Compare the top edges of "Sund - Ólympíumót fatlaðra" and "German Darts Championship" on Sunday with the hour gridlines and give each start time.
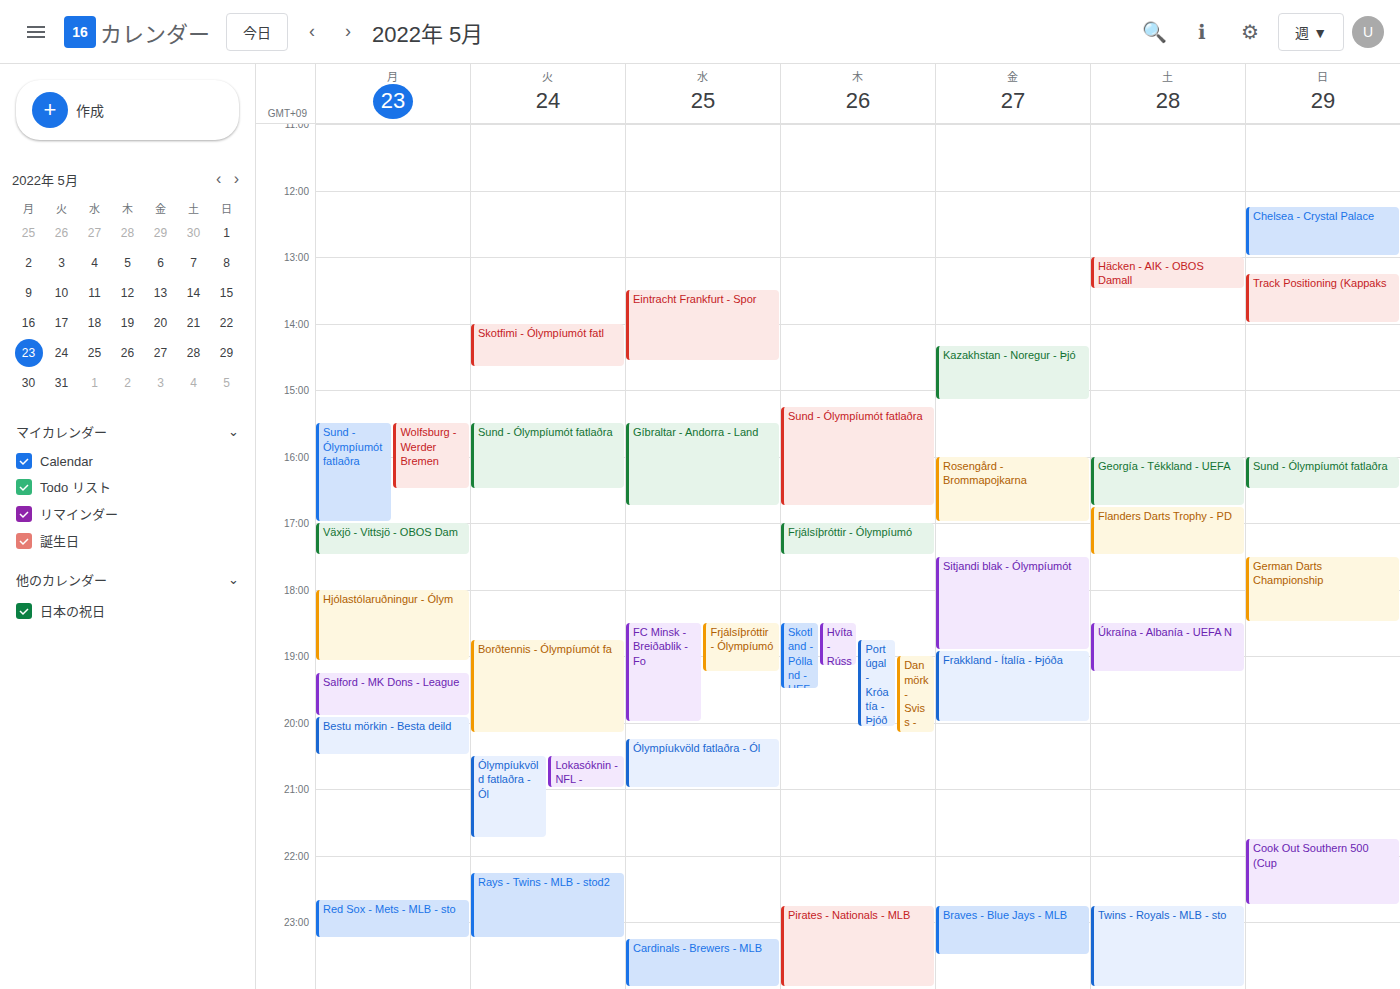
"Sund - Ólympíumót fatlaðra": 4:00 PM, exactly on the 4 PM line. "German Darts Championship": 5:30 PM, halfway between the 5 PM and 6 PM lines.